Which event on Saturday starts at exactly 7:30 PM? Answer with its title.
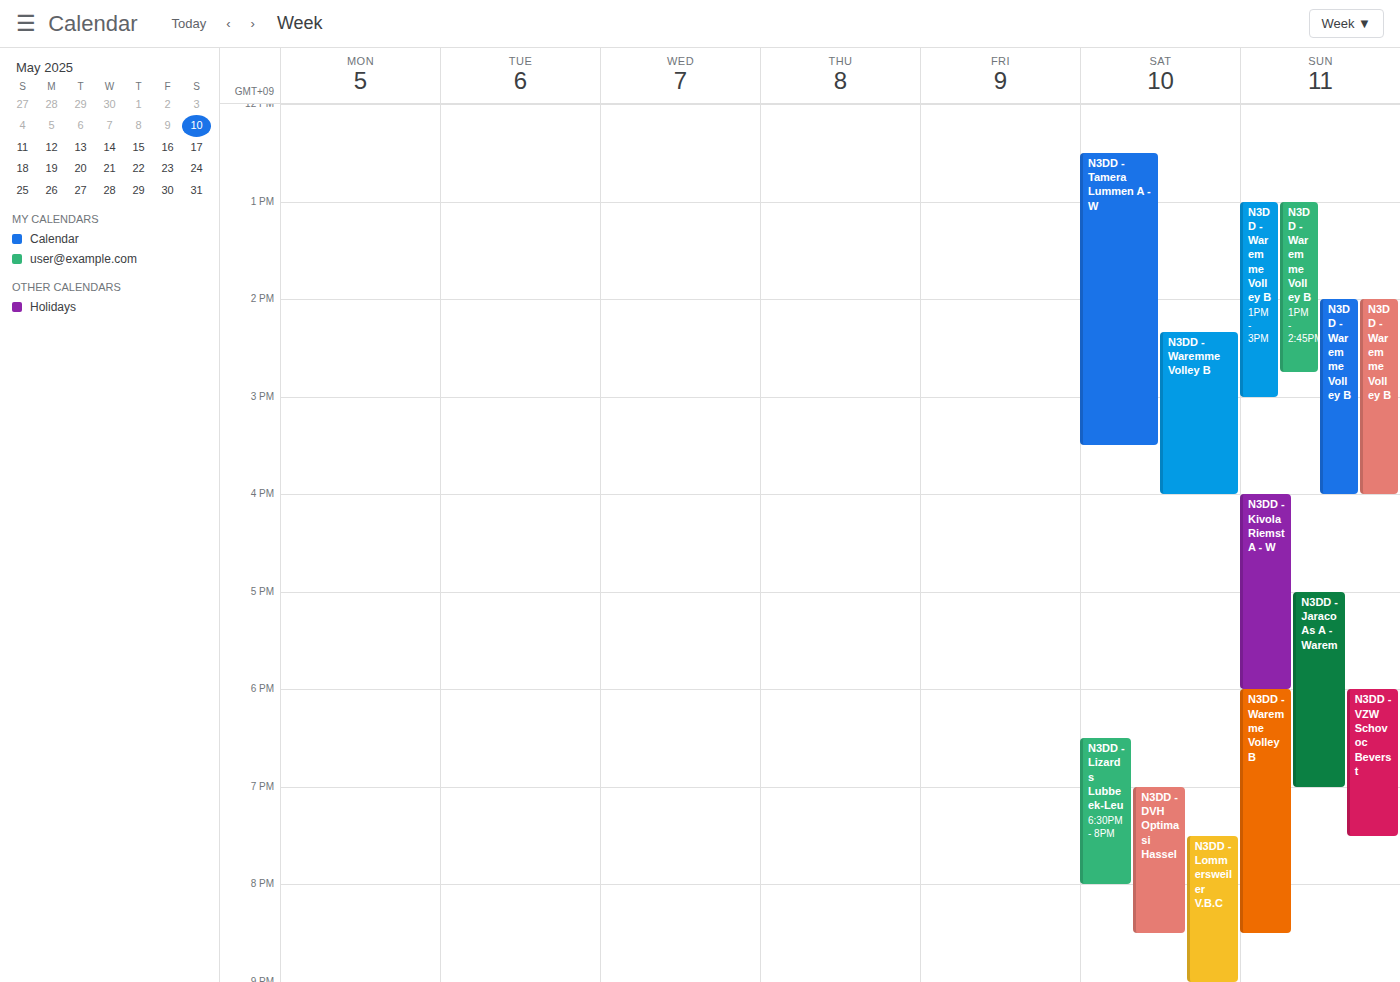
"N3DD - Lommersweiler V.B.C"